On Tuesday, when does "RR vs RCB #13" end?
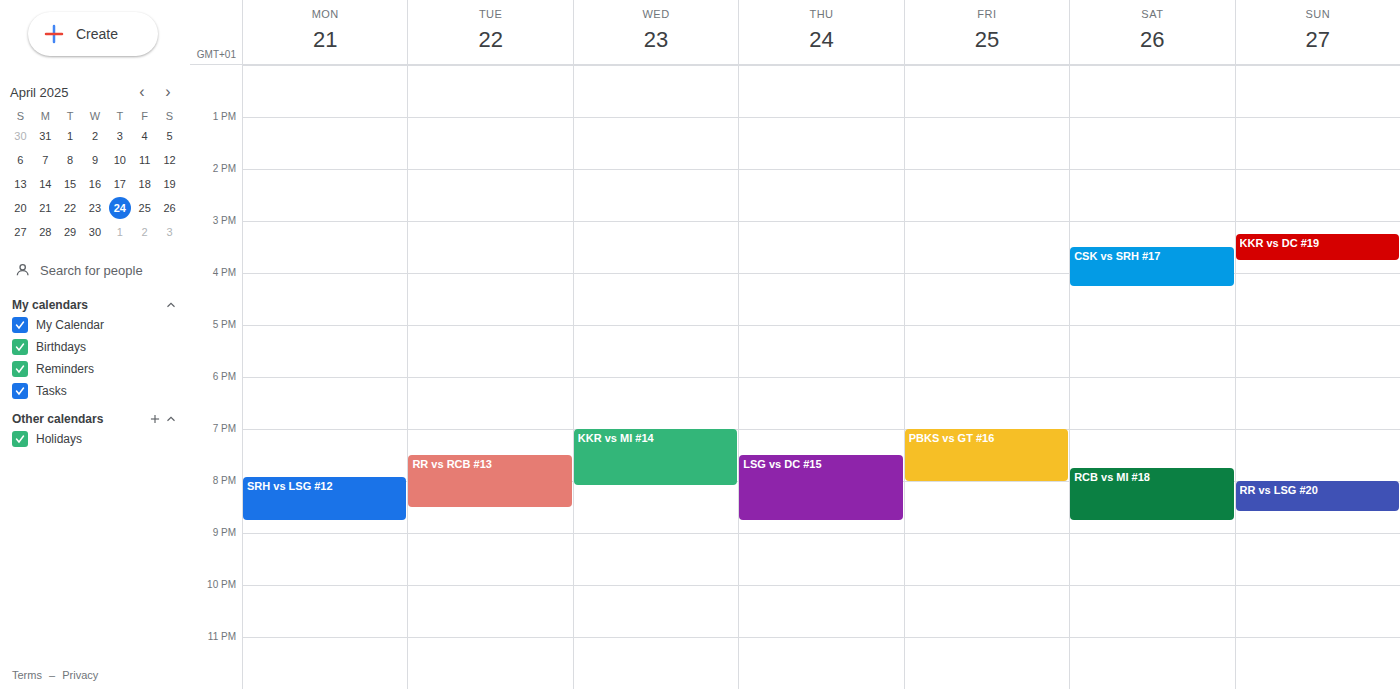
8:30 PM